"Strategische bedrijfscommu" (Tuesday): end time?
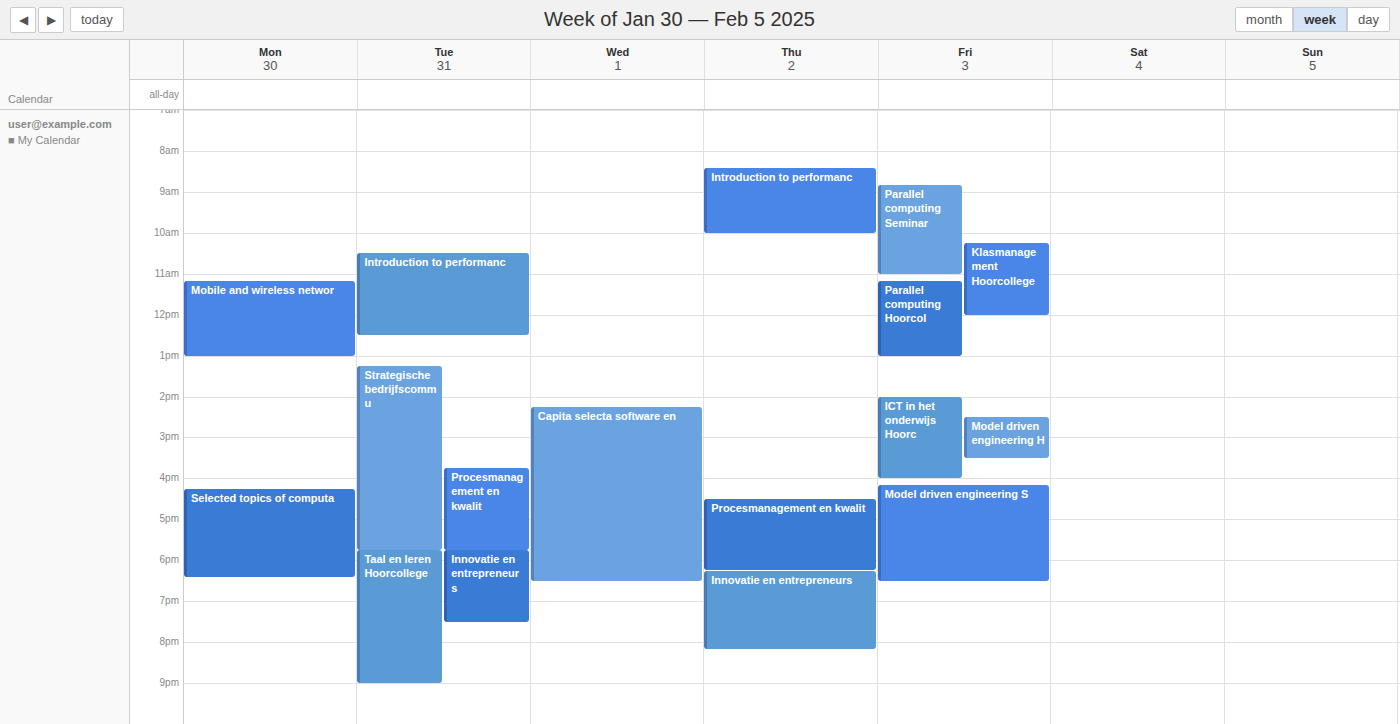
5:45 PM